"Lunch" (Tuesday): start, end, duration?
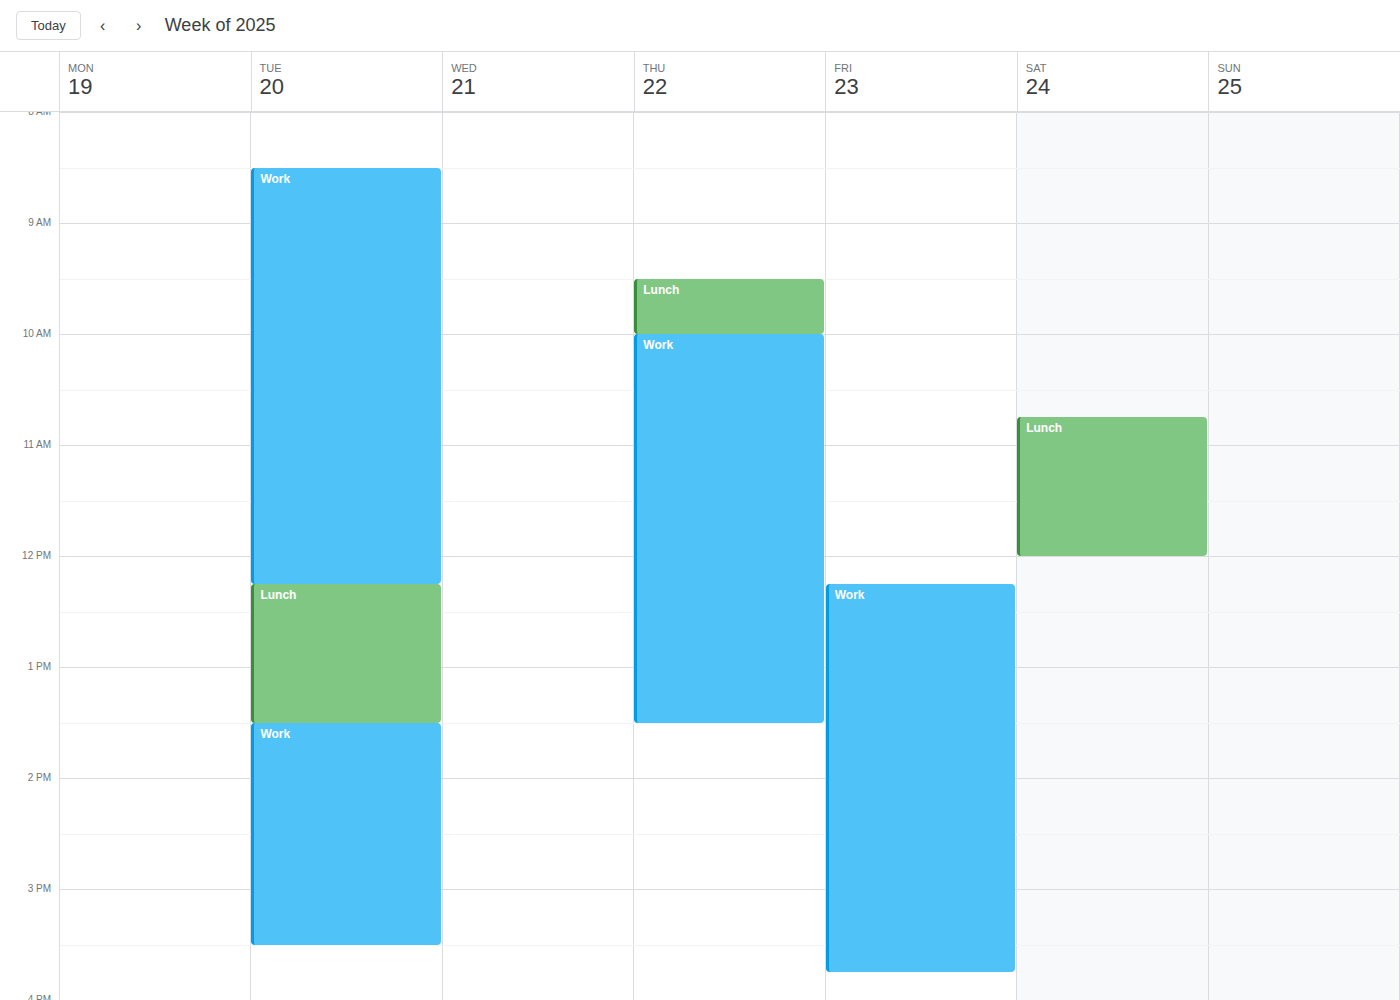
12:15 to 13:30, 1 hour 15 minutes